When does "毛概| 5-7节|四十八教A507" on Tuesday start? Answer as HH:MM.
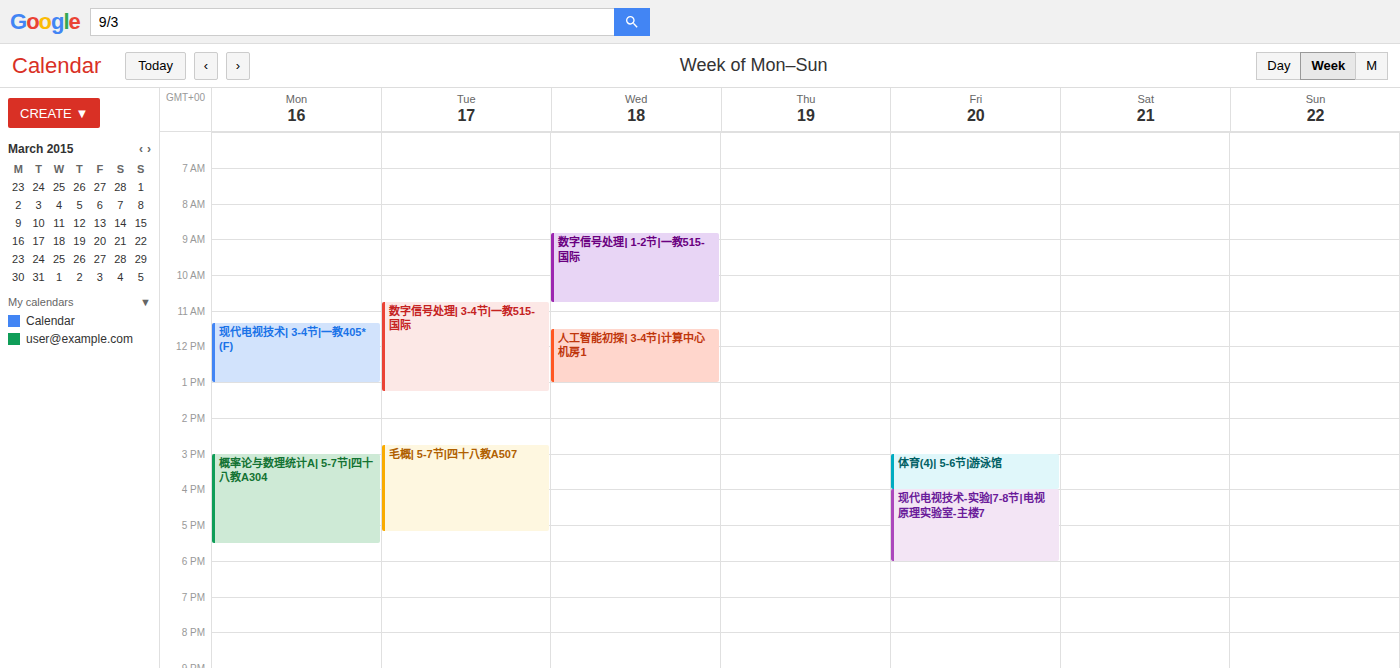
14:45